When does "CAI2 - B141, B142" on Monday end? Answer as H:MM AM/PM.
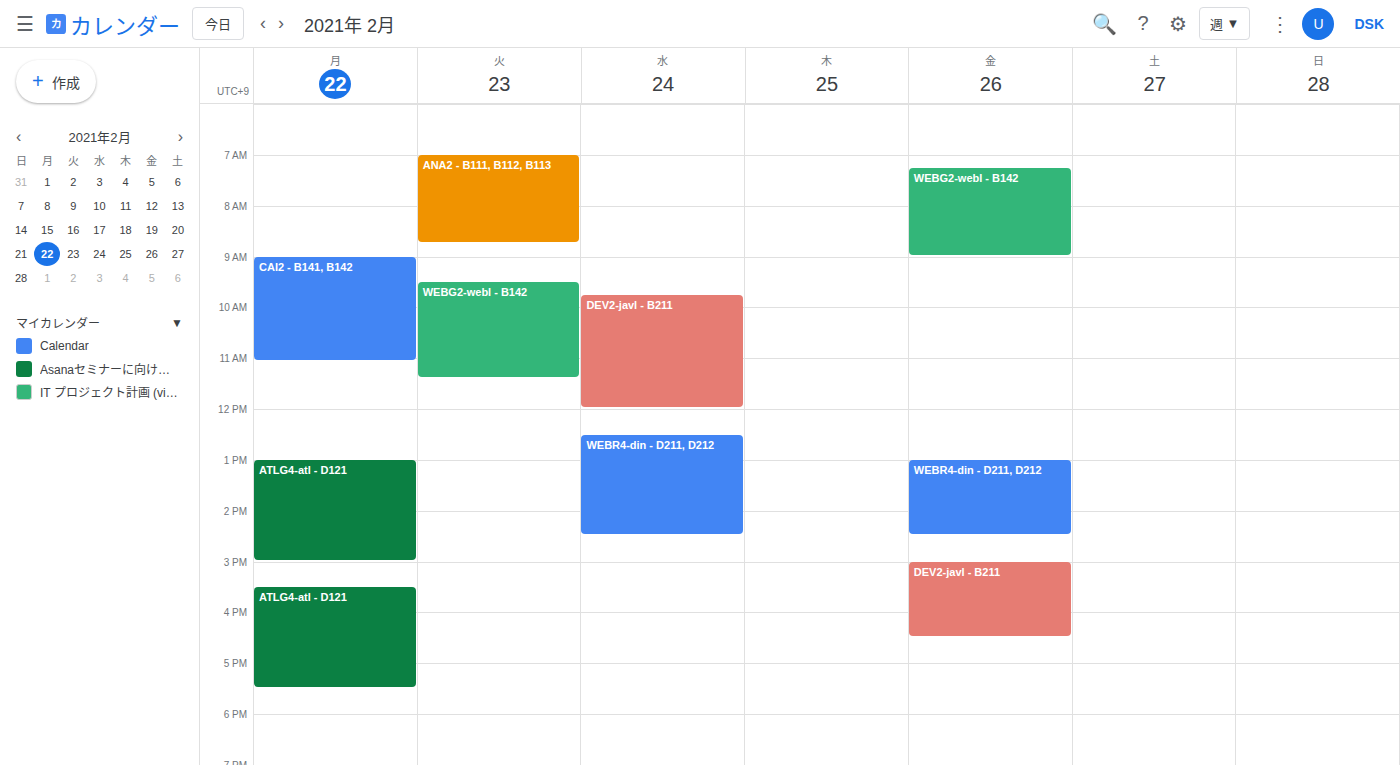
11:05 AM